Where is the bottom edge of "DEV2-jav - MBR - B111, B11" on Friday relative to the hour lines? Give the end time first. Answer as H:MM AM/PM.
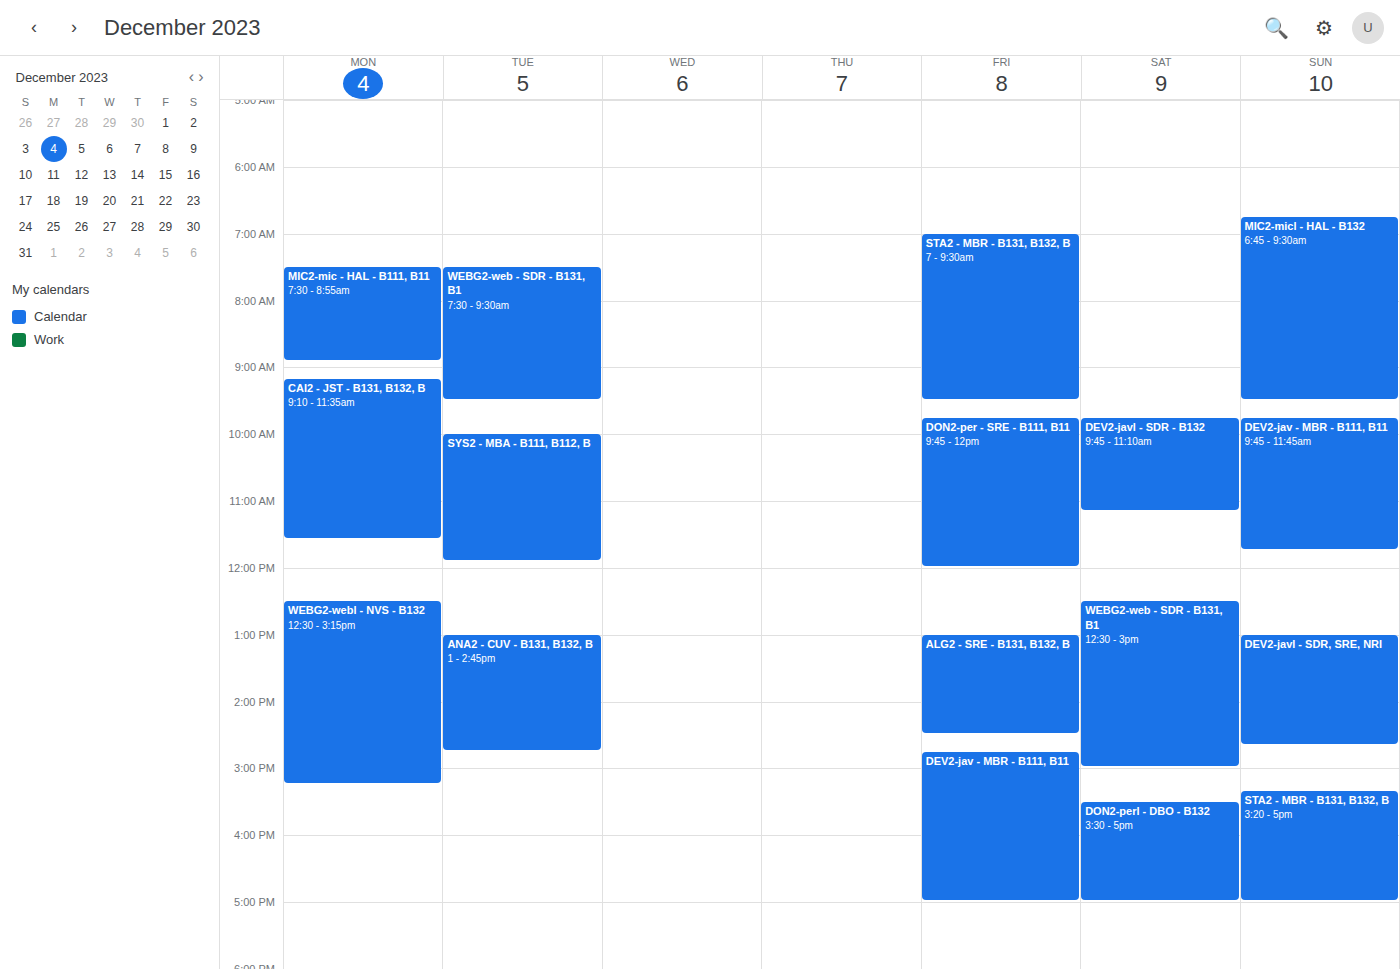
5:00 PM -- exactly on the 5 PM line.